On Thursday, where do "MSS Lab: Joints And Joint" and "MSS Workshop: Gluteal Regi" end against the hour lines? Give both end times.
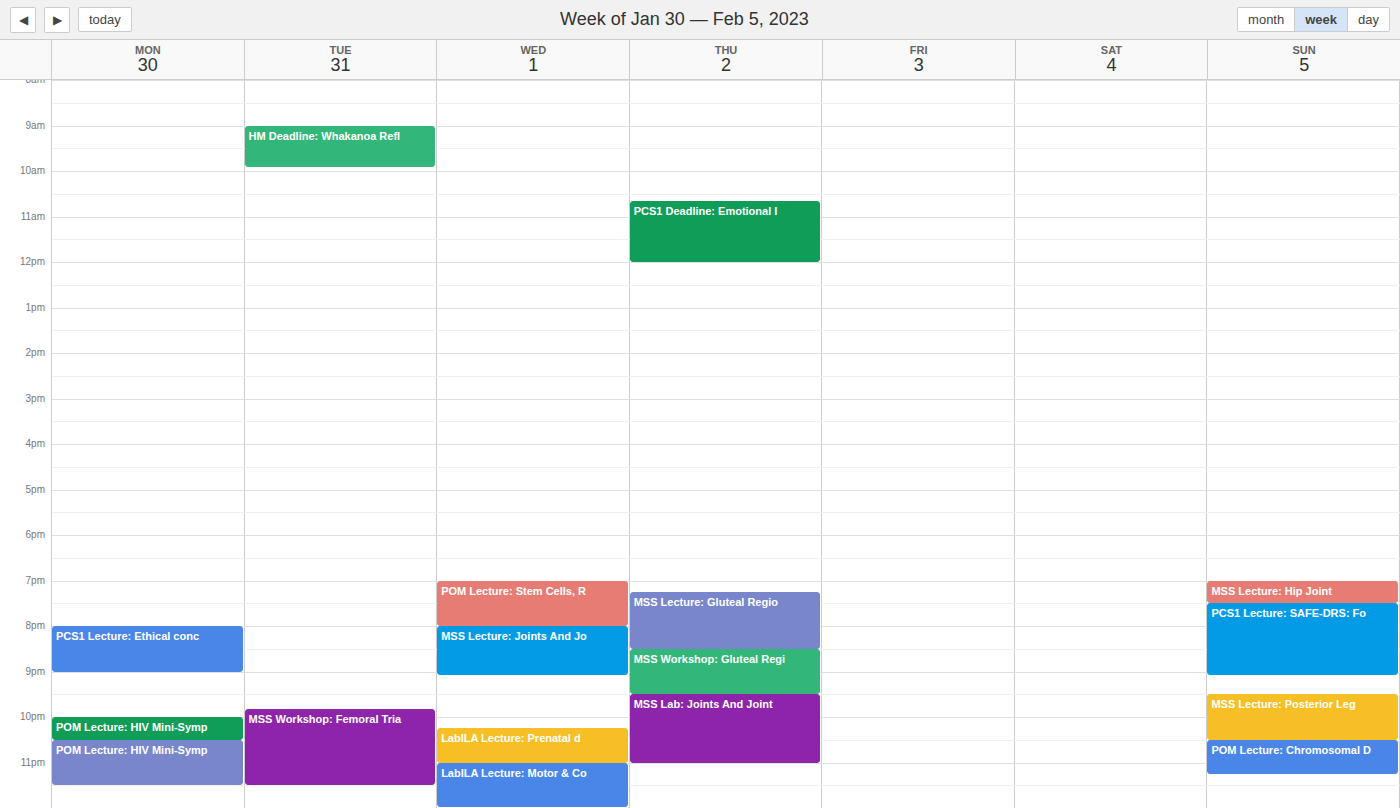
"MSS Lab: Joints And Joint": 11:00 PM, exactly on the 11 PM line. "MSS Workshop: Gluteal Regi": 9:30 PM, halfway between the 9 PM and 10 PM lines.